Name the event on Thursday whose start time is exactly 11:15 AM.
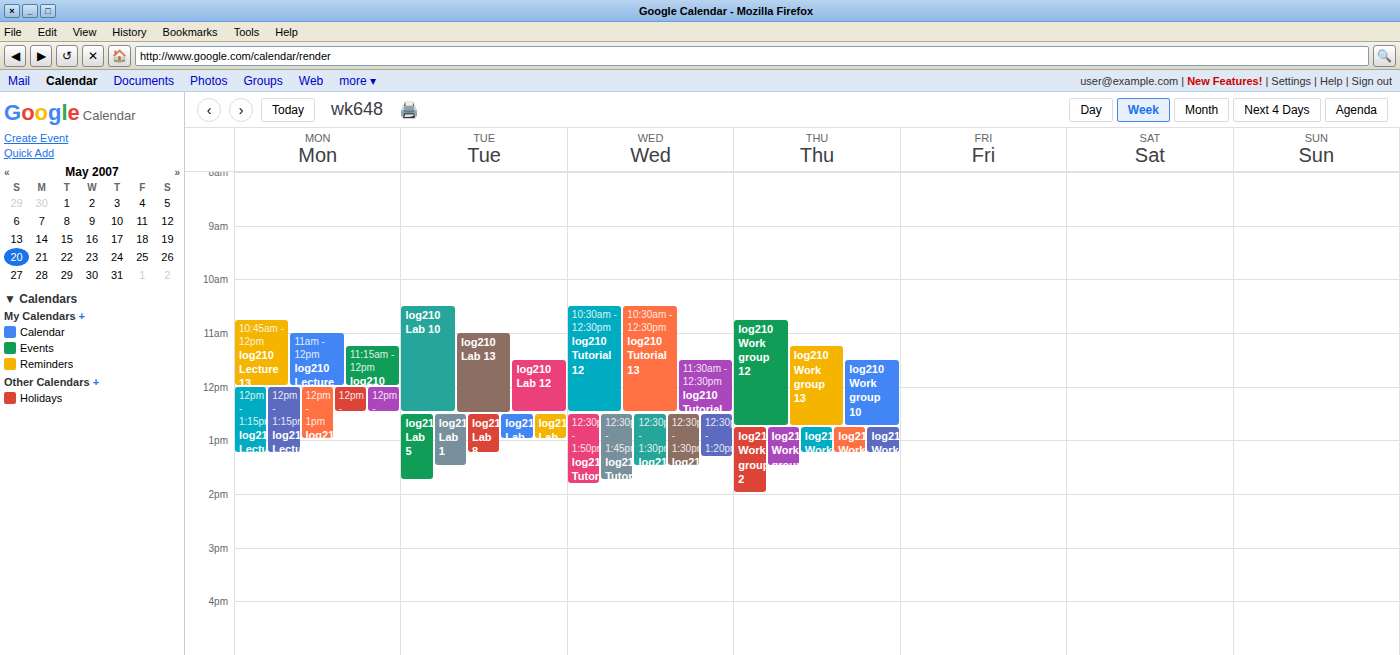
"log210 Work group 13"